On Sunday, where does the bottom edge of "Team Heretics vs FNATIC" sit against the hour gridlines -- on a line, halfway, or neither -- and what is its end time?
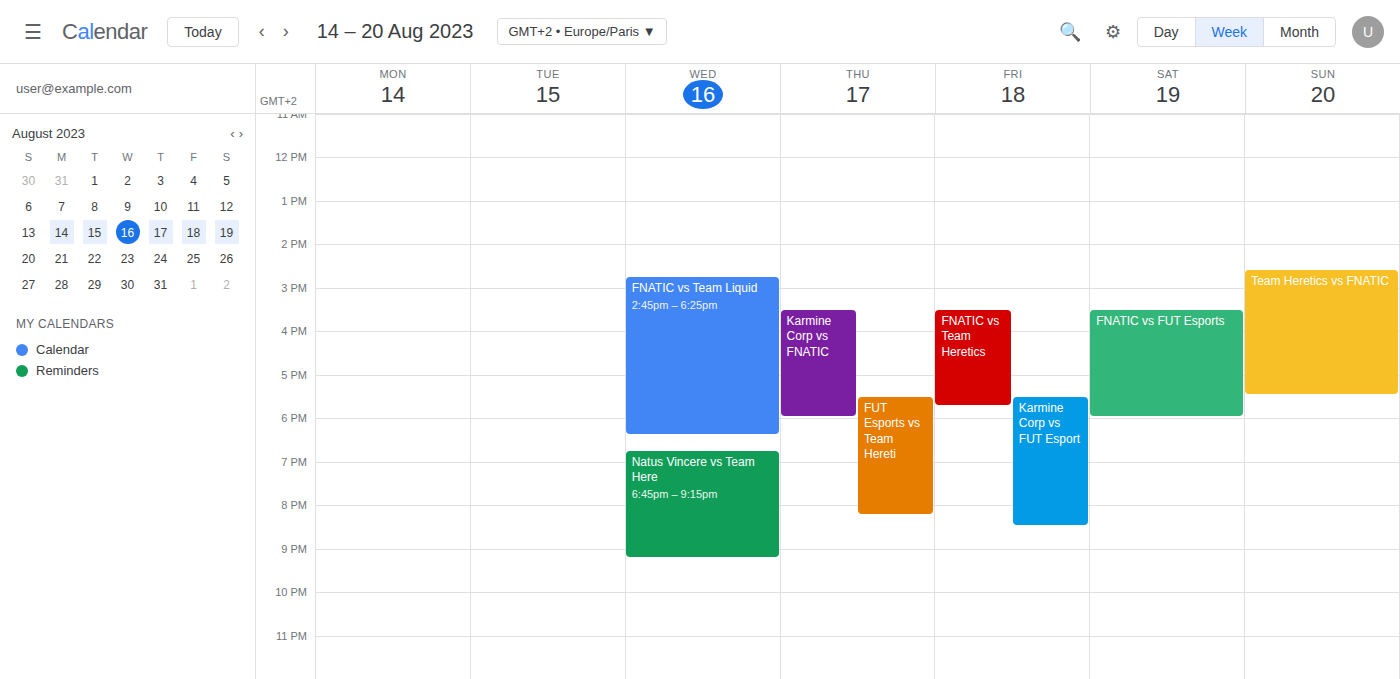
5:30 PM -- halfway between the 5 PM and 6 PM lines.